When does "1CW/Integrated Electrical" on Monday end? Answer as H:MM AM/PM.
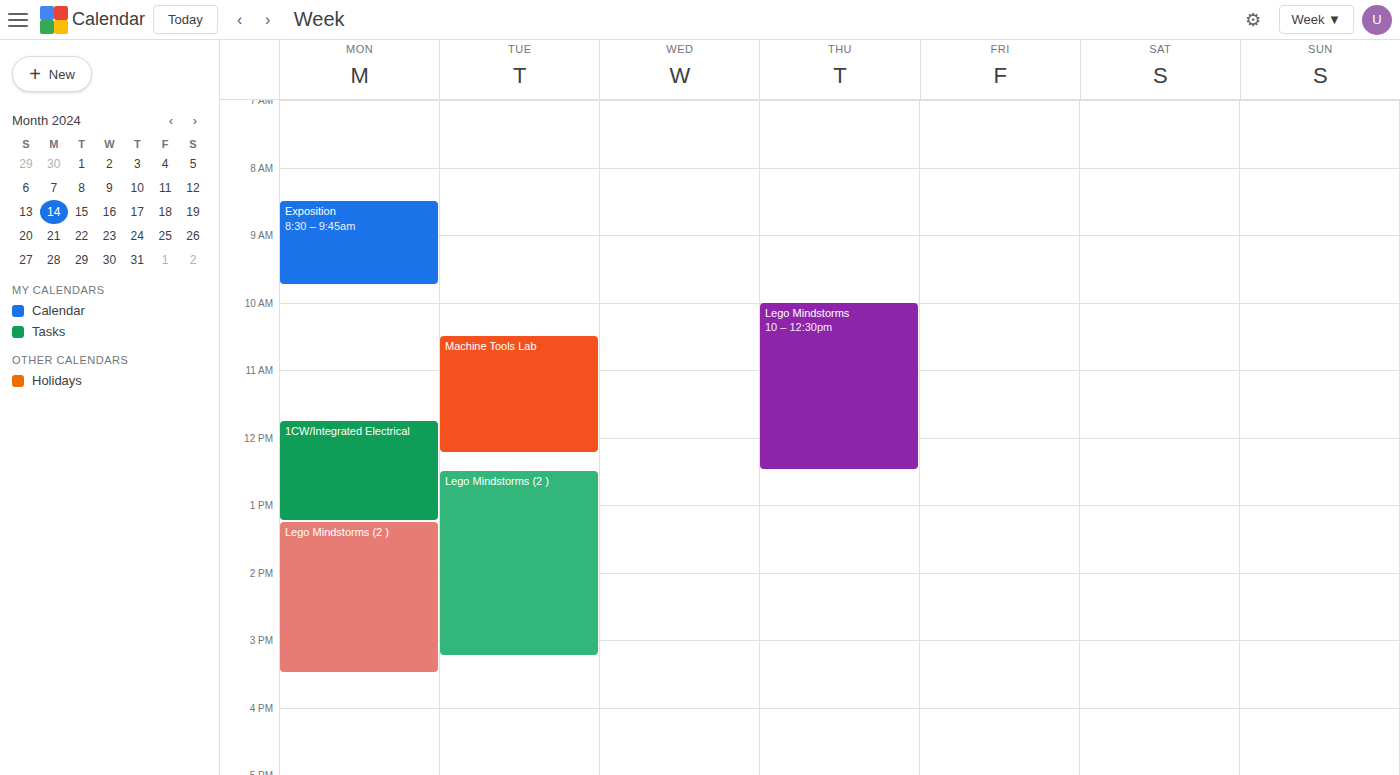
1:15 PM